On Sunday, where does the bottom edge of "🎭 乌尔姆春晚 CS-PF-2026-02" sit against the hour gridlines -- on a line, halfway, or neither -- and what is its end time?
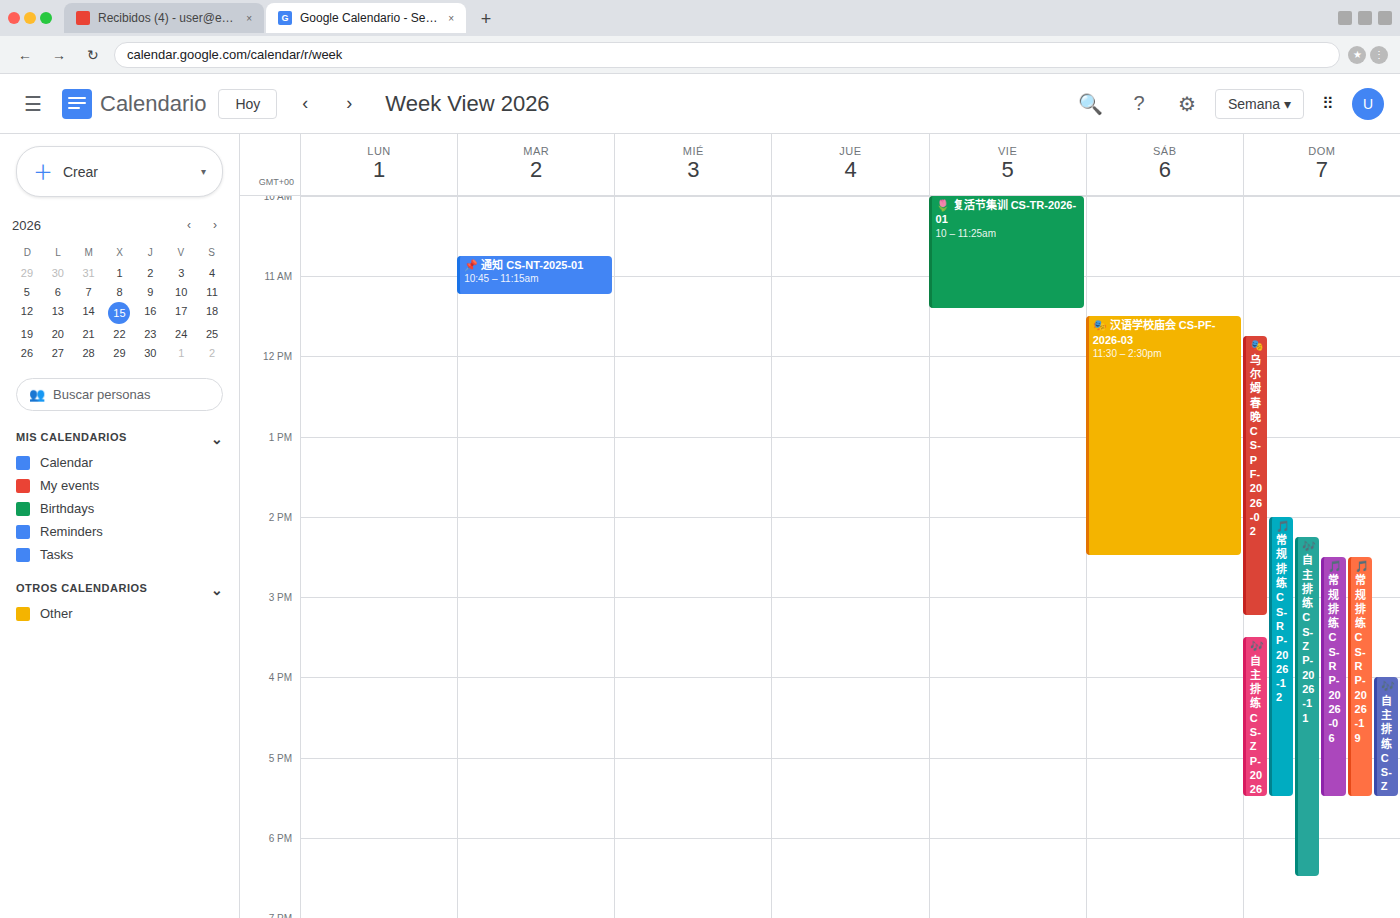
15:15 -- neither: a quarter of the way from the 15:00 line to the 16:00 line.